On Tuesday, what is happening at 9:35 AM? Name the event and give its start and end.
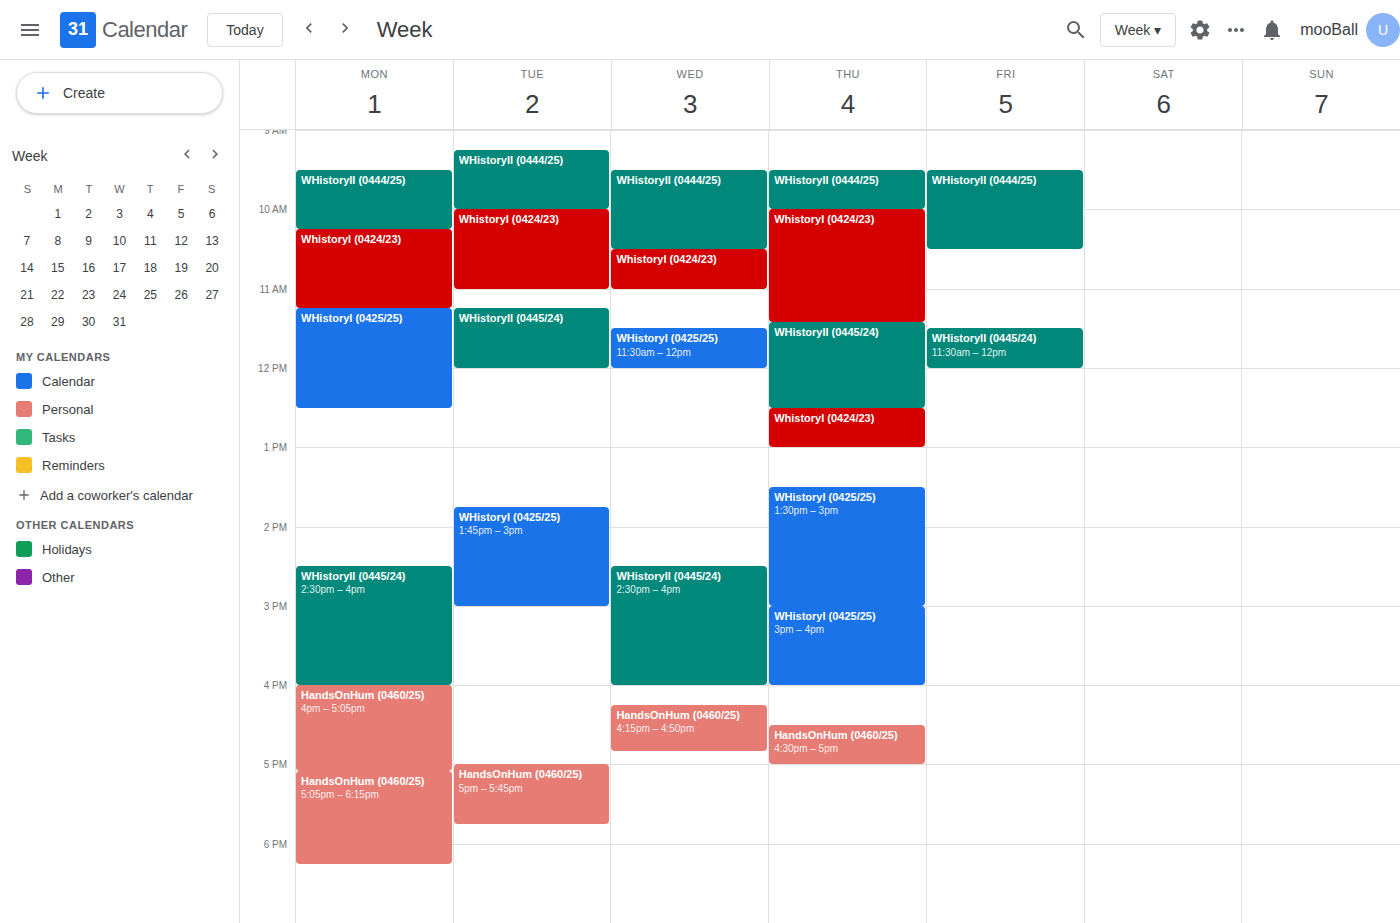
"WHistoryII (0444/25)", 9:15 AM to 10:00 AM